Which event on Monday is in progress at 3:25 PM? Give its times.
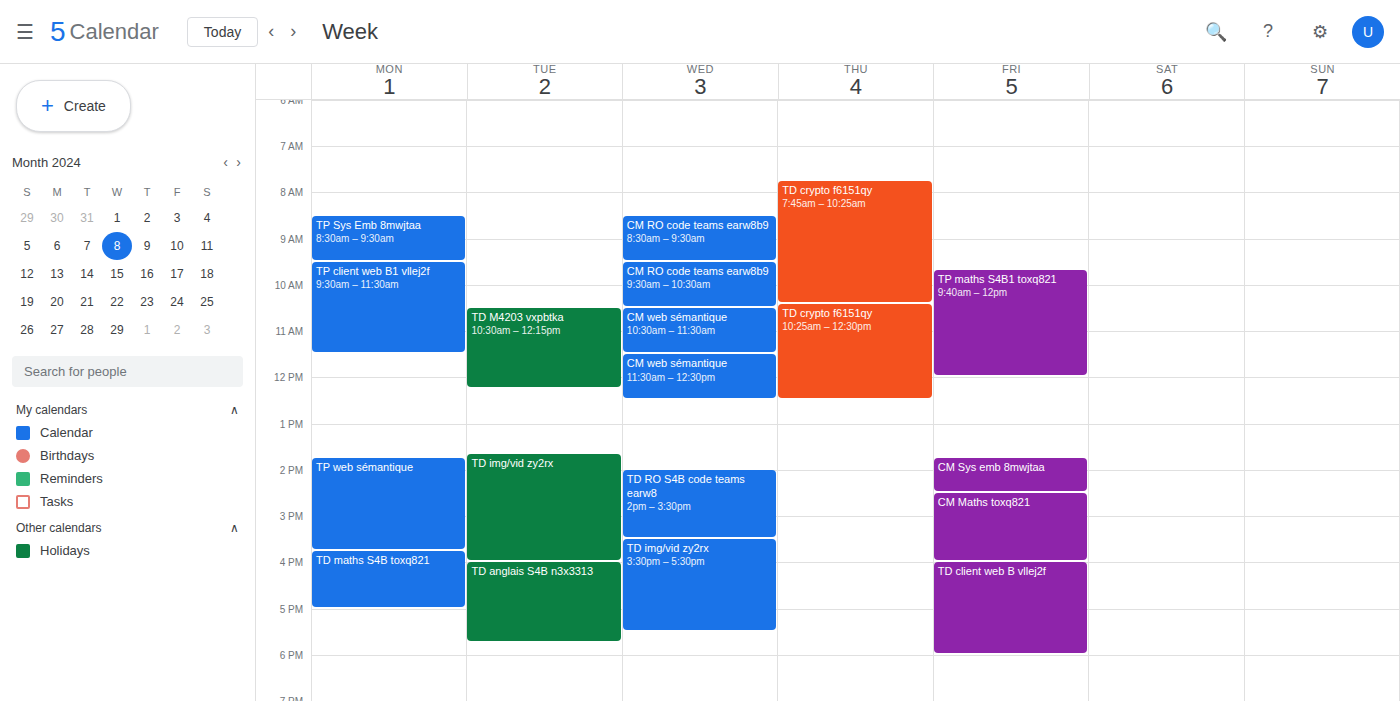
"TP web sémantique", 1:45 PM to 3:45 PM